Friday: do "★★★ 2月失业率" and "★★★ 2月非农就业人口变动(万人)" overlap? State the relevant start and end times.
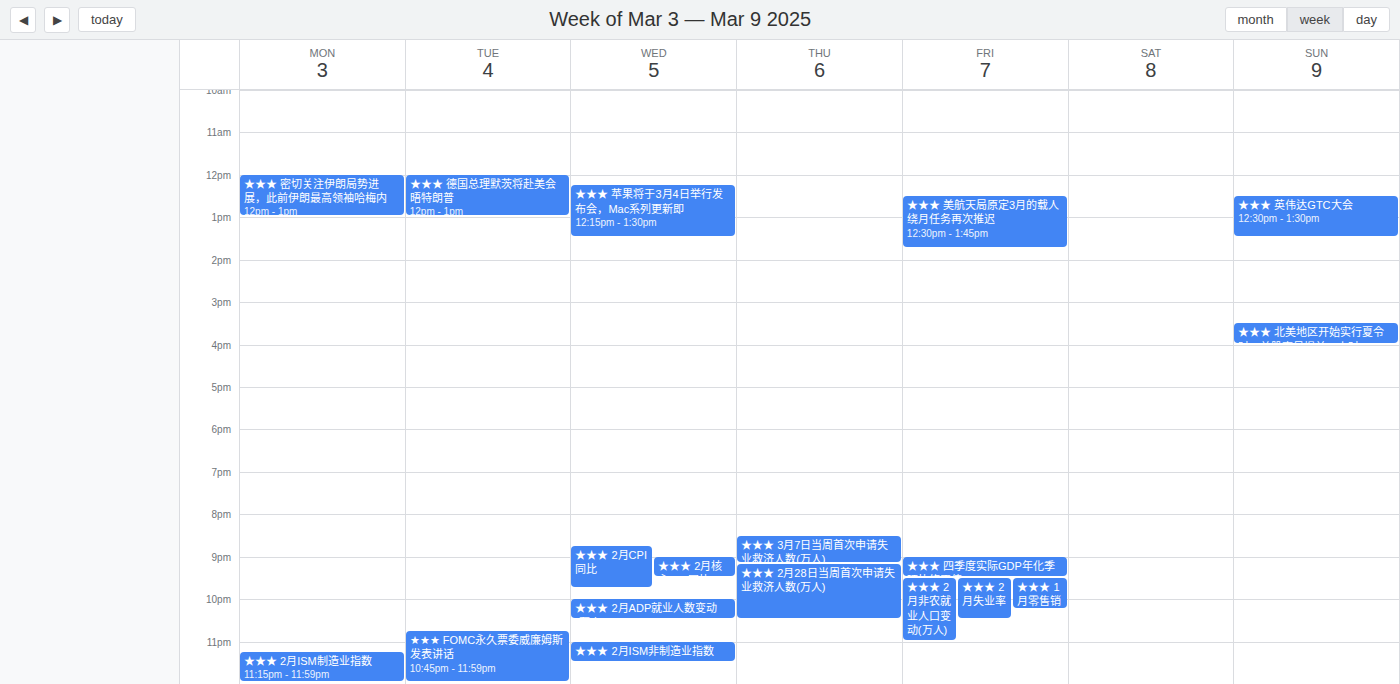
"★★★ 2月失业率" runs 9:30 PM to 10:30 PM, inside "★★★ 2月非农就业人口变动(万人)" -- they overlap.